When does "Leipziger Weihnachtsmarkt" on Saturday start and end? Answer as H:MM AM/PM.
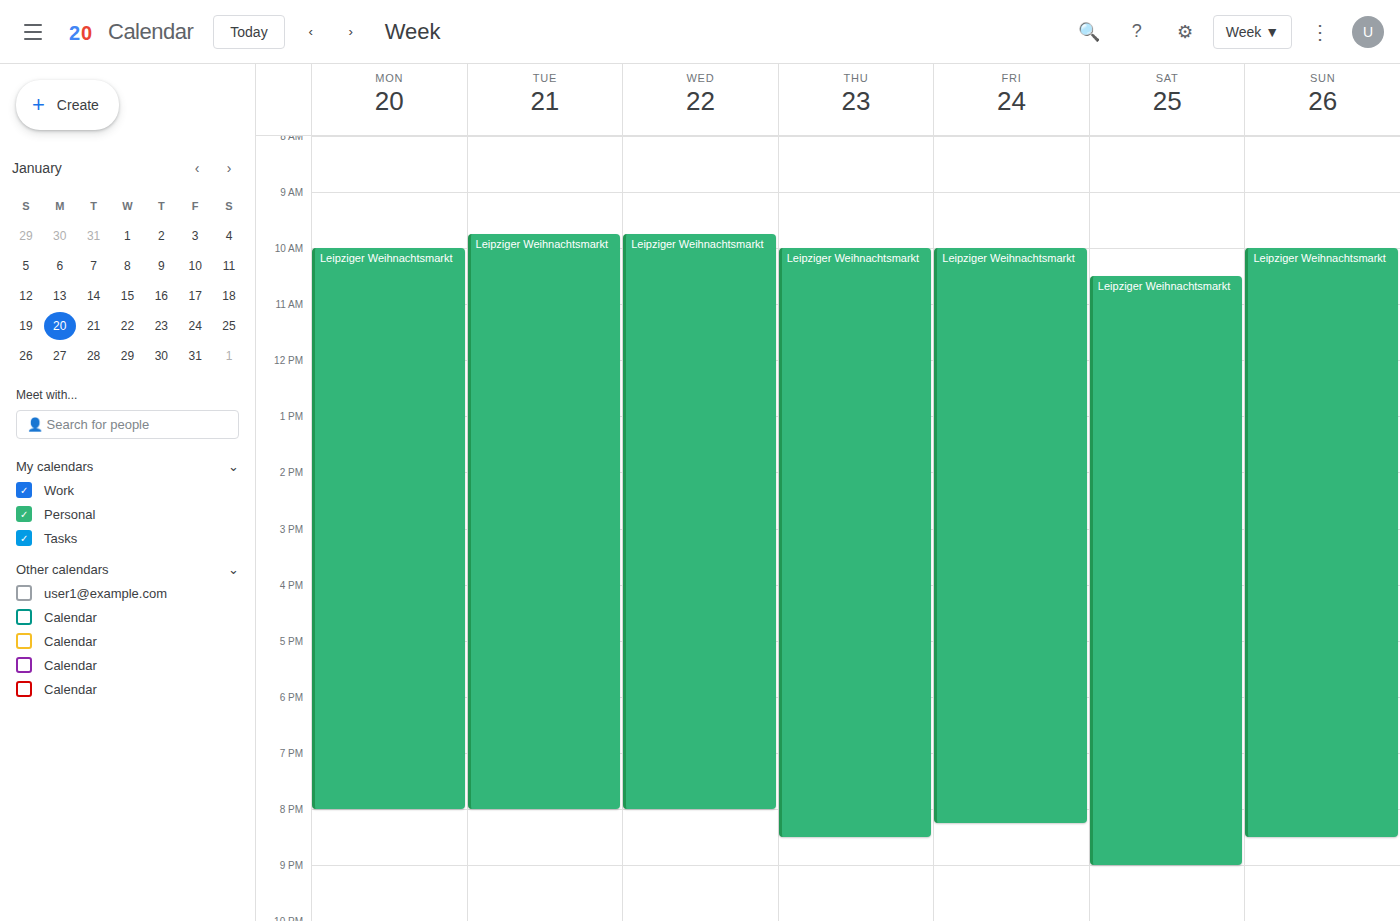
10:30 AM to 9:00 PM